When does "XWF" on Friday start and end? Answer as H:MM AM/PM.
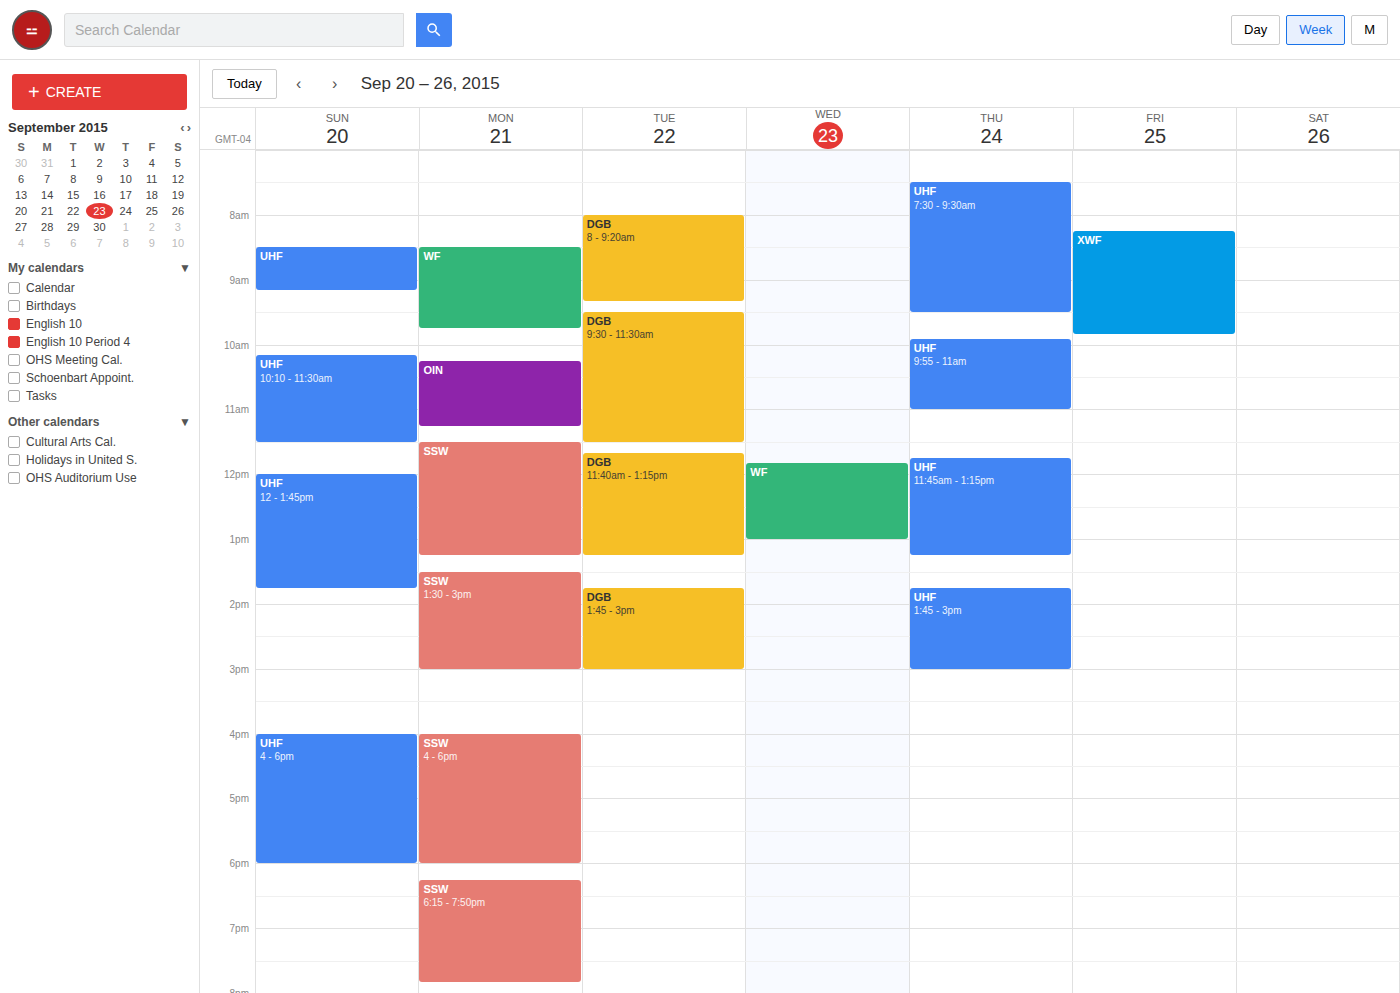
8:15 AM to 9:50 AM